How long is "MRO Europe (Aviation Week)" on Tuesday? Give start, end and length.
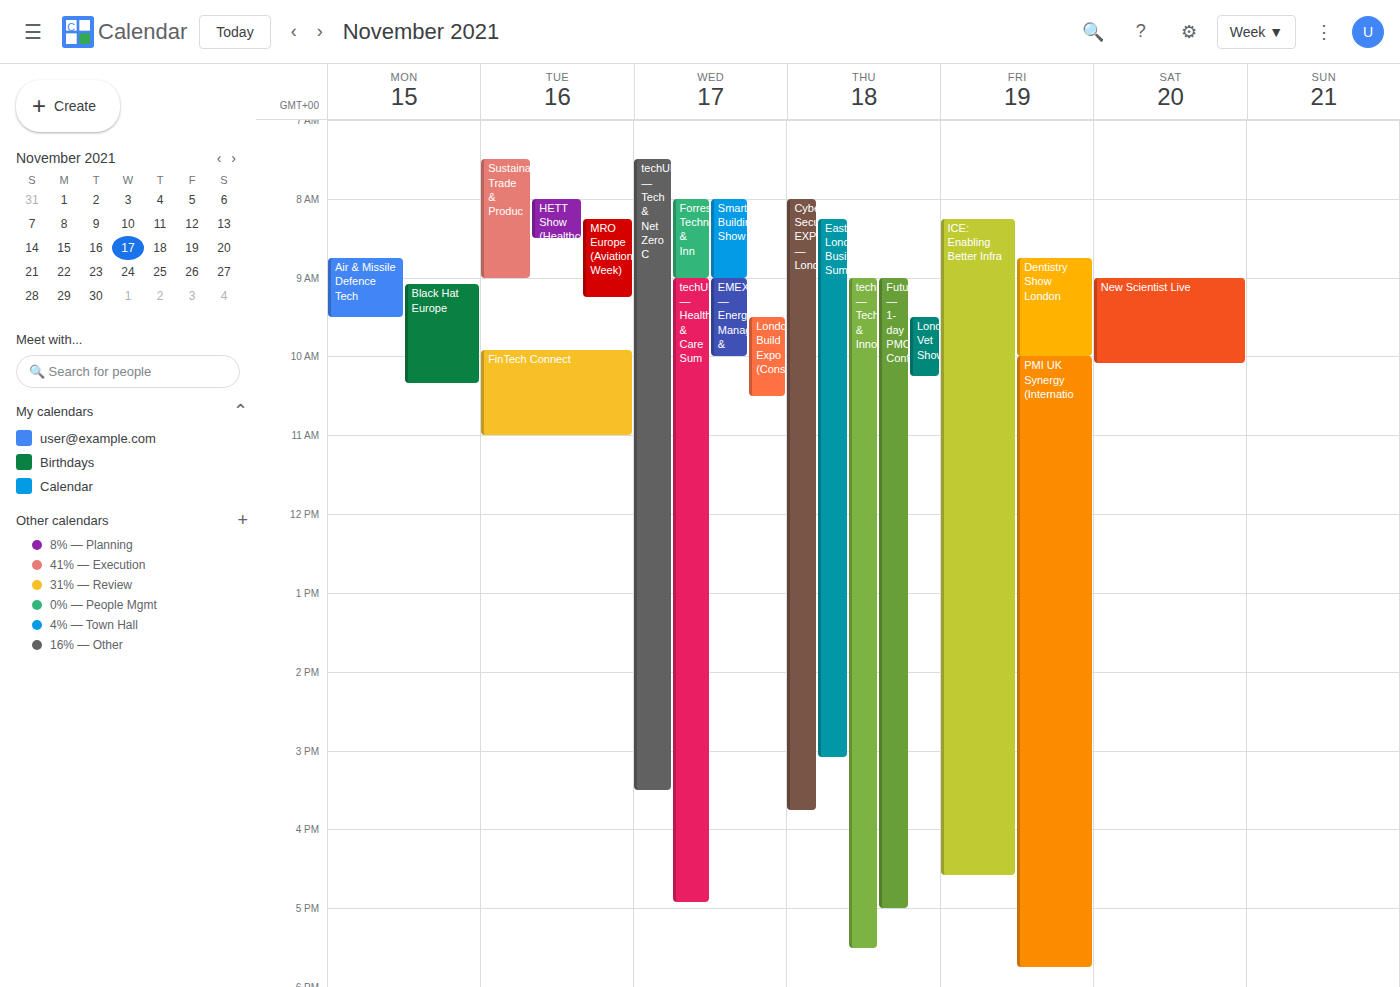
8:15 AM to 9:15 AM, 1 hour